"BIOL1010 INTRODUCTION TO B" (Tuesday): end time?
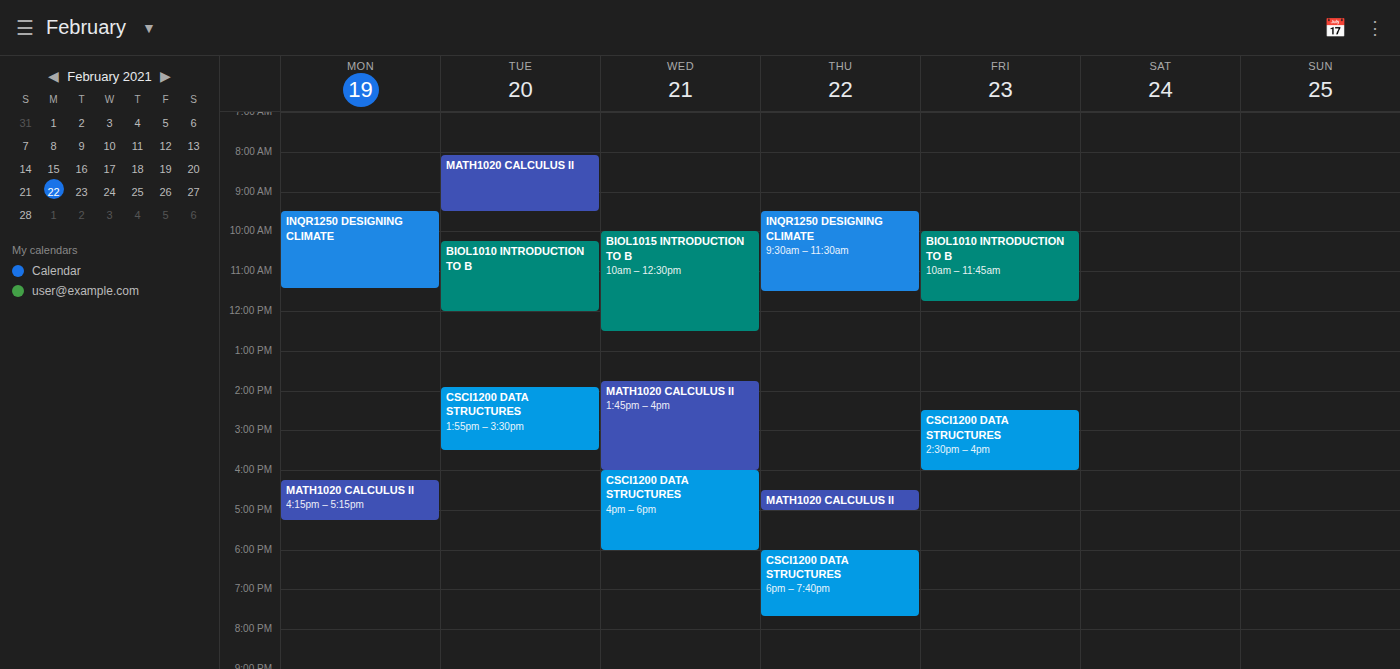
12:00 PM